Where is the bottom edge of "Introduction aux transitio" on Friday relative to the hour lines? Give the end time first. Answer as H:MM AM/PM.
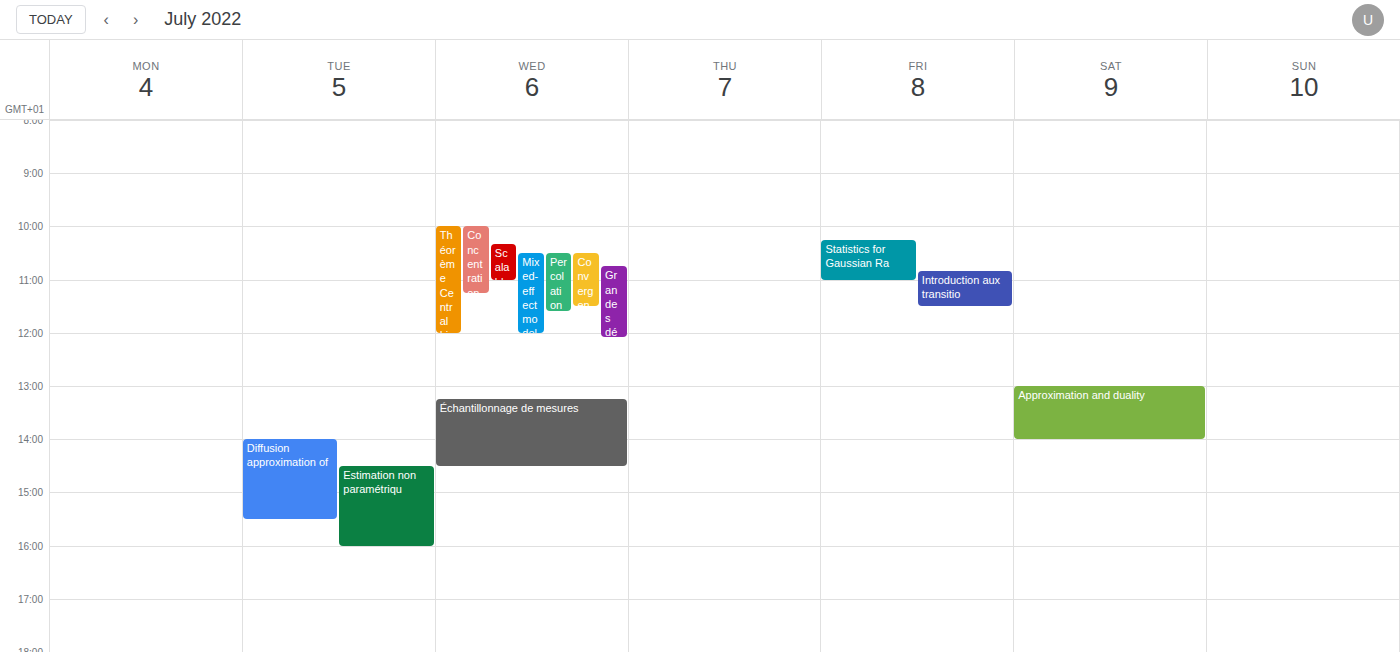
11:30 AM -- halfway between the 11 AM and 12 PM lines.